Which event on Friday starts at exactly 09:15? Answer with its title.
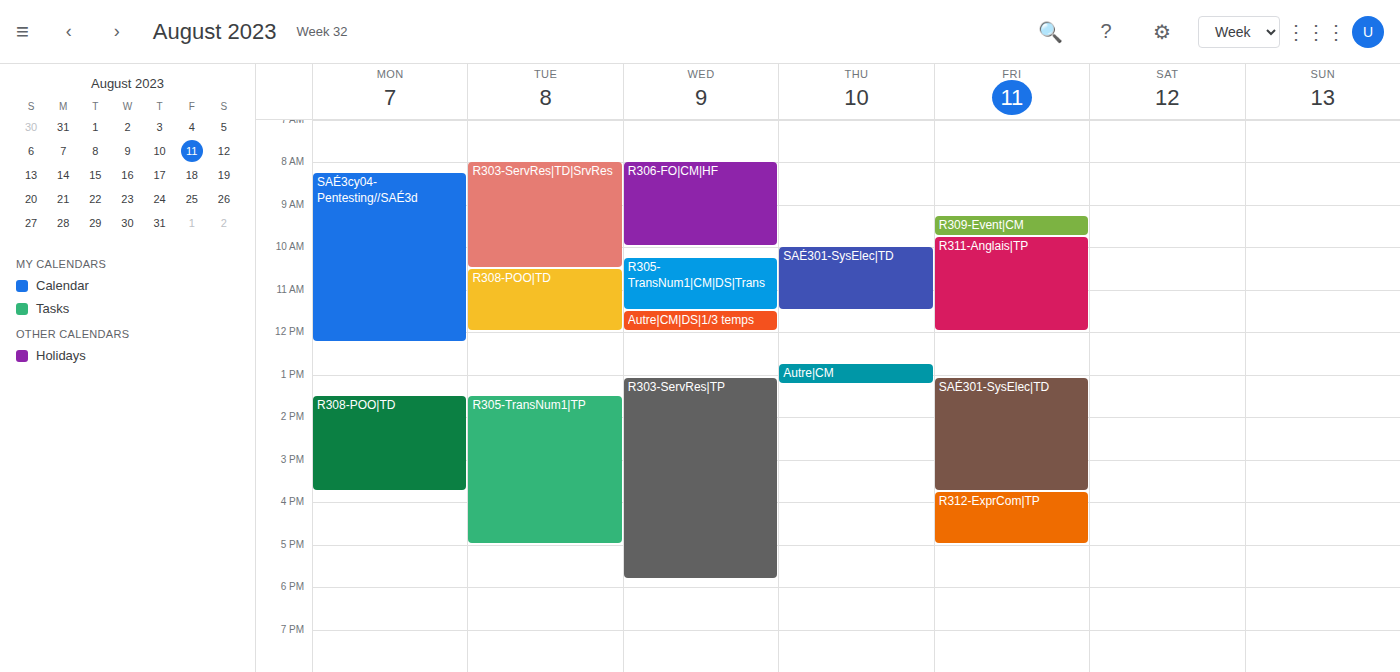
"R309-Event|CM"